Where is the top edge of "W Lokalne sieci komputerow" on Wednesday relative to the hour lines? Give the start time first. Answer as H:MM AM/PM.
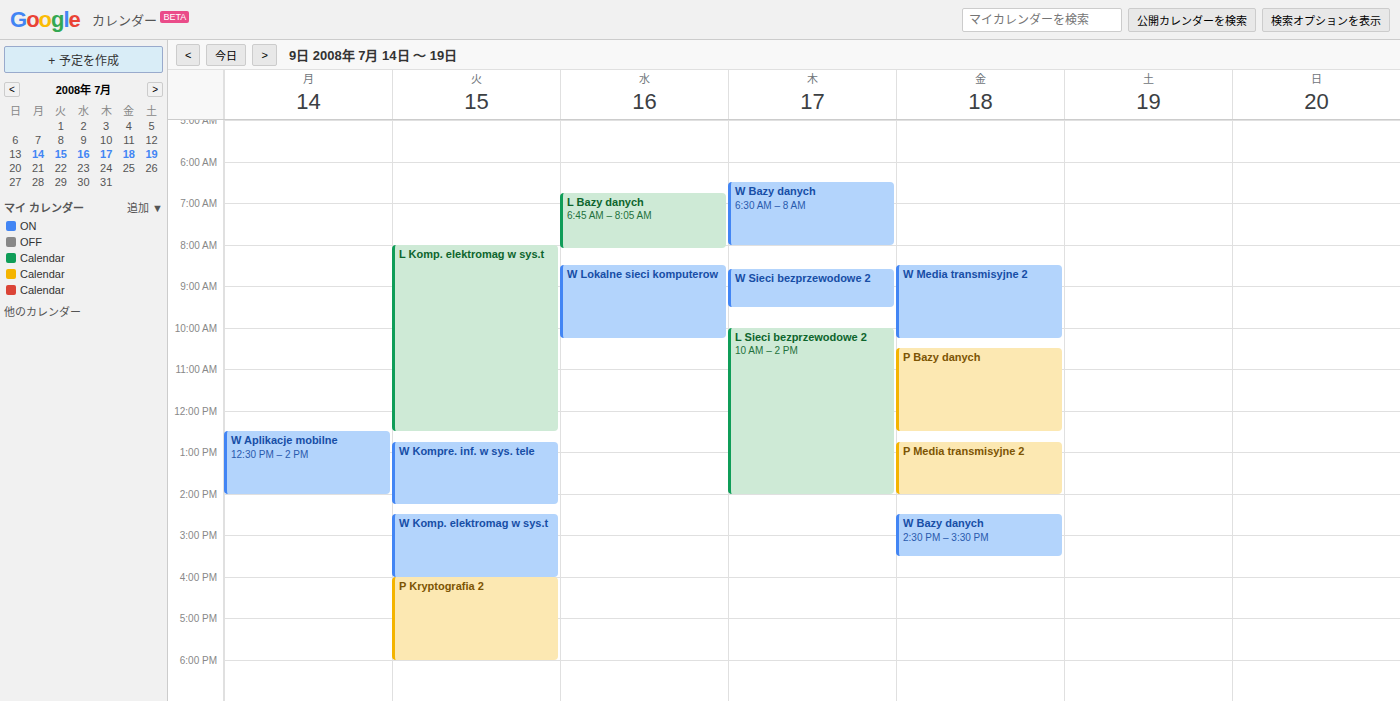
8:30 AM -- halfway between the 8 AM and 9 AM lines.